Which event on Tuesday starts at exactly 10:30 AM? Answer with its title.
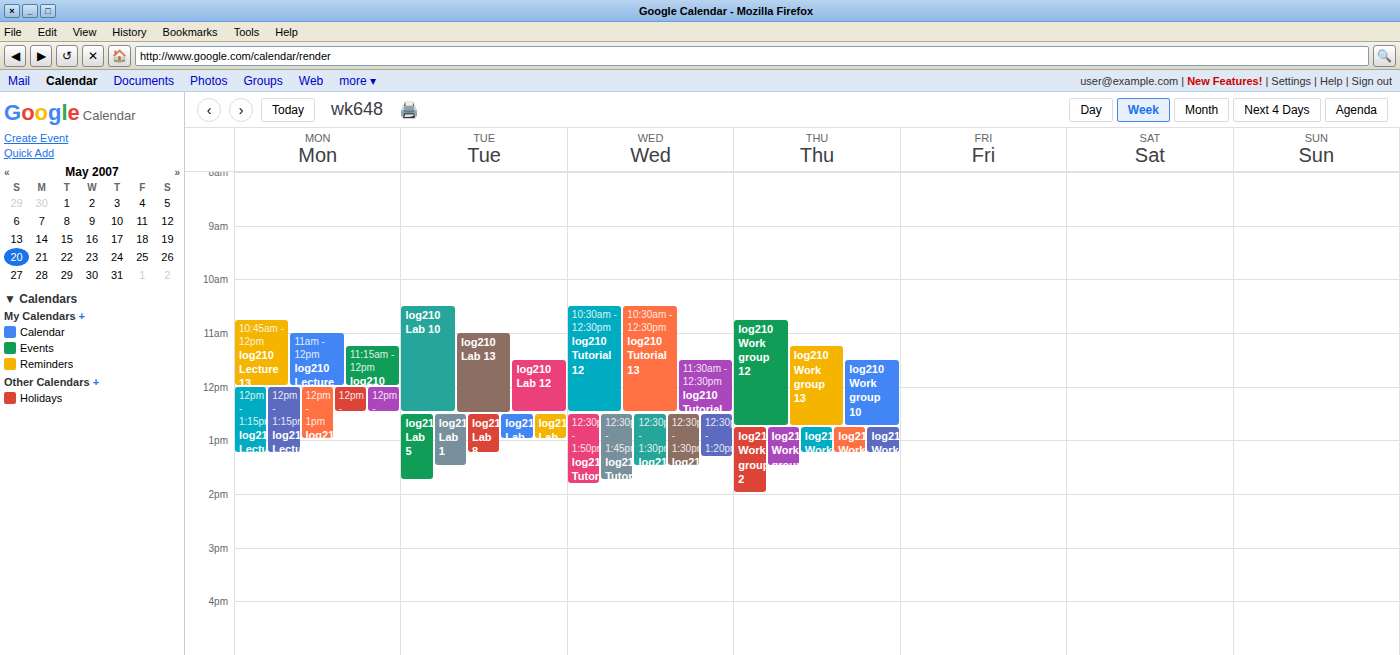
"log210 Lab 10"